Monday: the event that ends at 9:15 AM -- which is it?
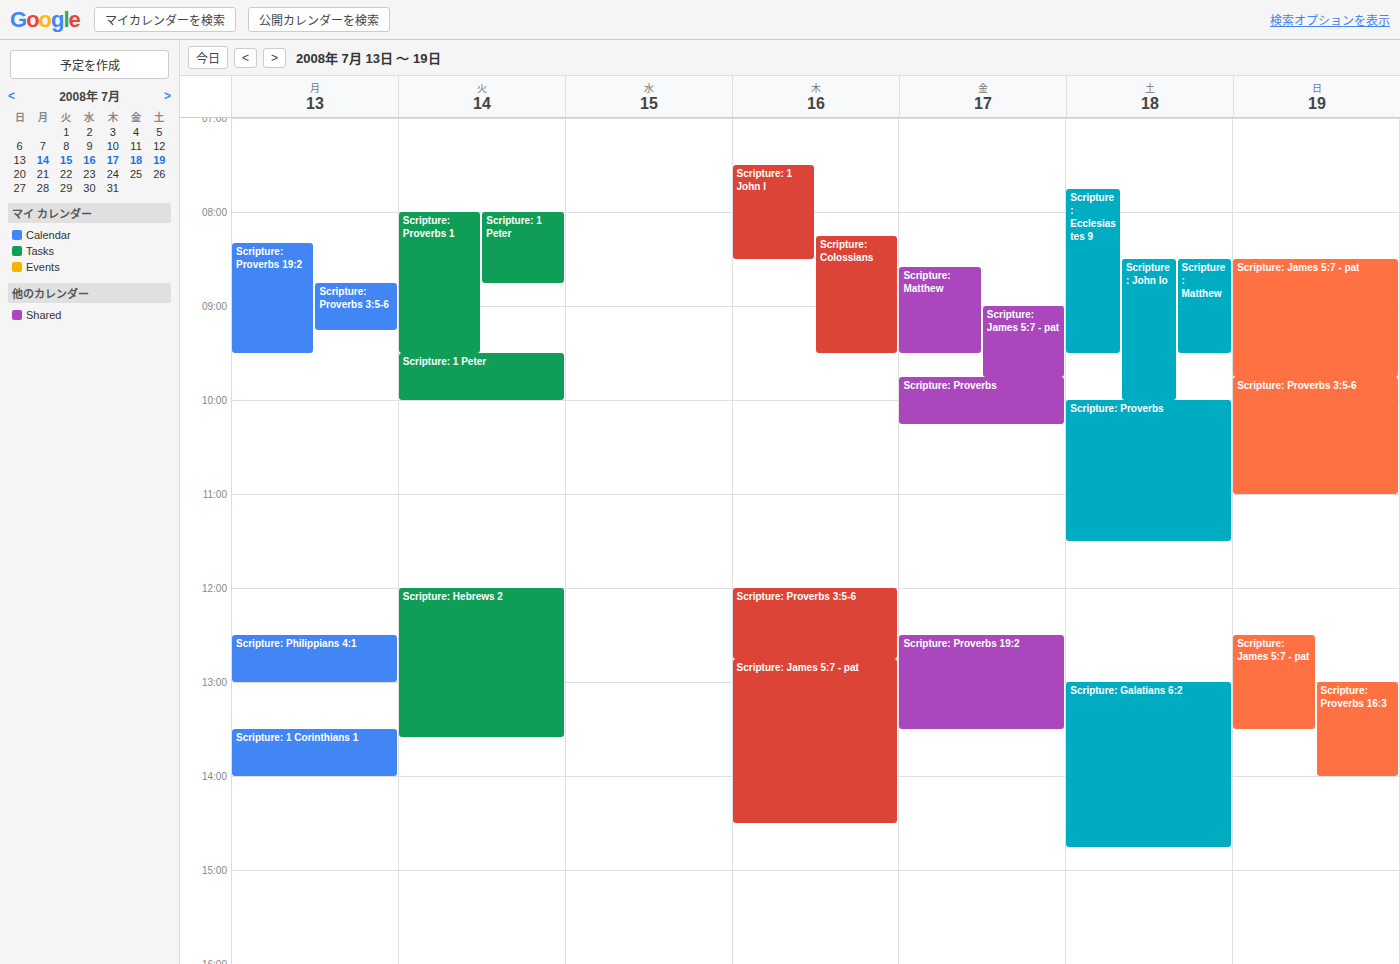
"Scripture: Proverbs 3:5-6"